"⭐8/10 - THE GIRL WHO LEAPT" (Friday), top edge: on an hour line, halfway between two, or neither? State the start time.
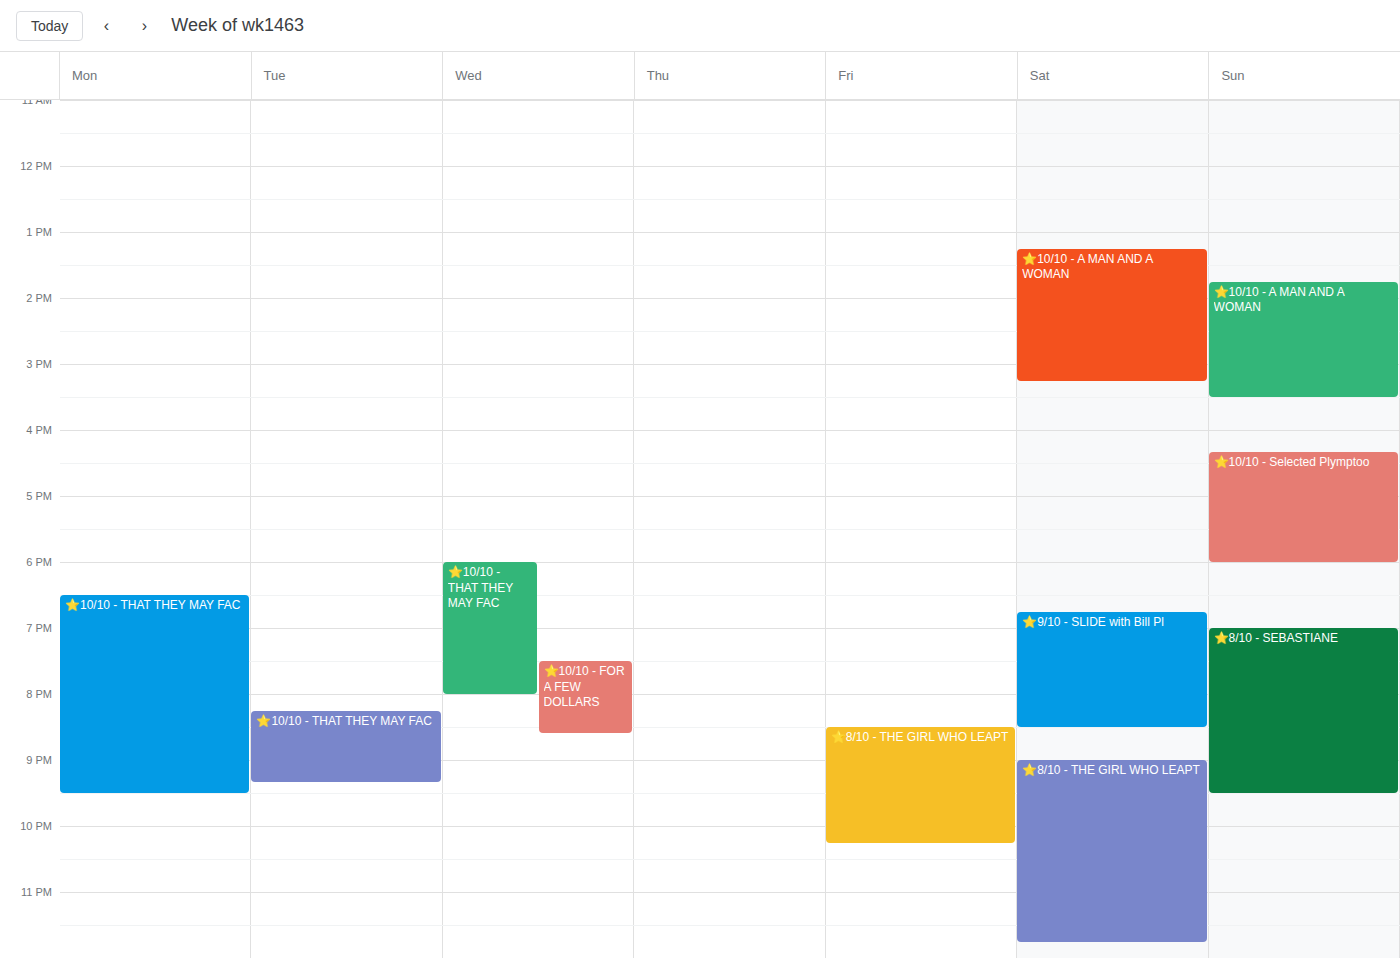
8:30 PM -- halfway between the 8 PM and 9 PM lines.